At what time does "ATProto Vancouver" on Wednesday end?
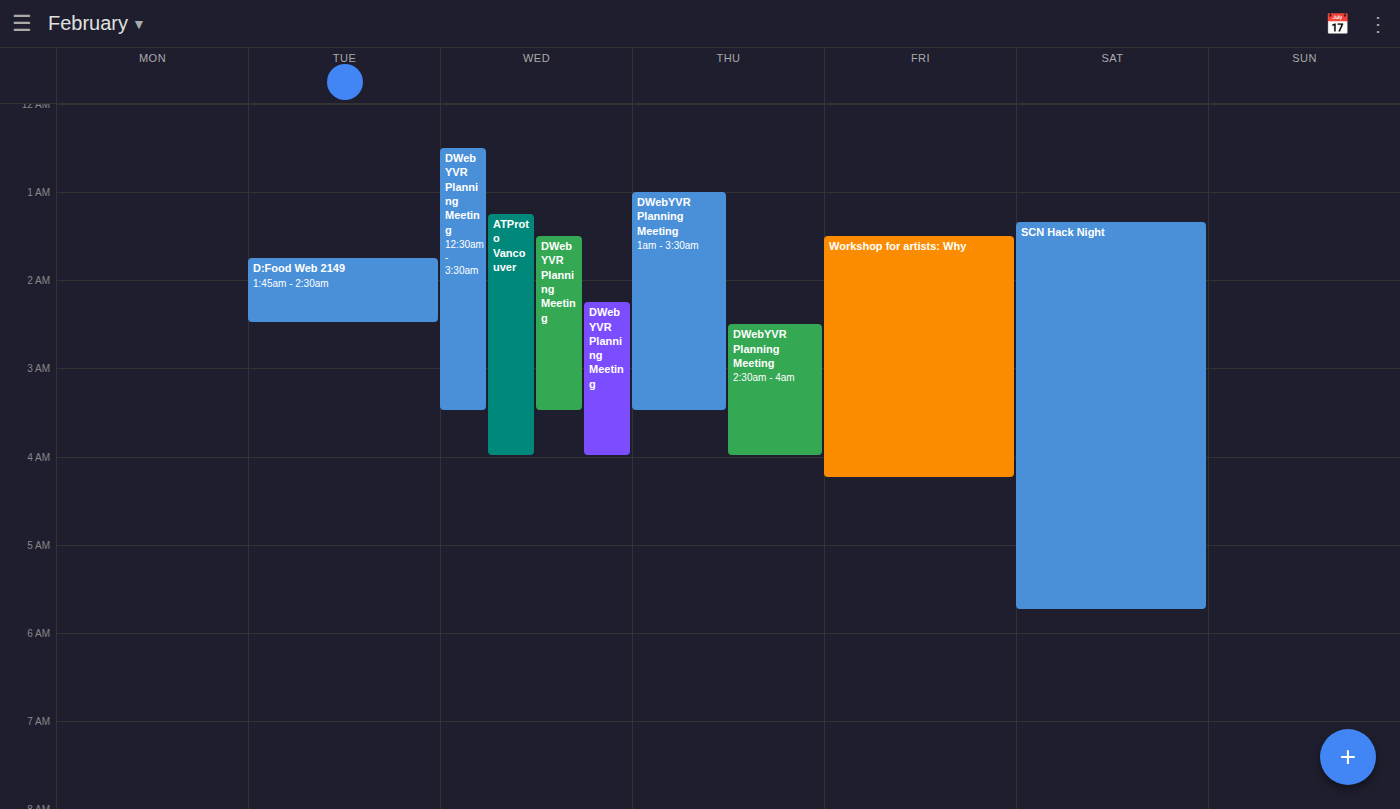
4:00 AM